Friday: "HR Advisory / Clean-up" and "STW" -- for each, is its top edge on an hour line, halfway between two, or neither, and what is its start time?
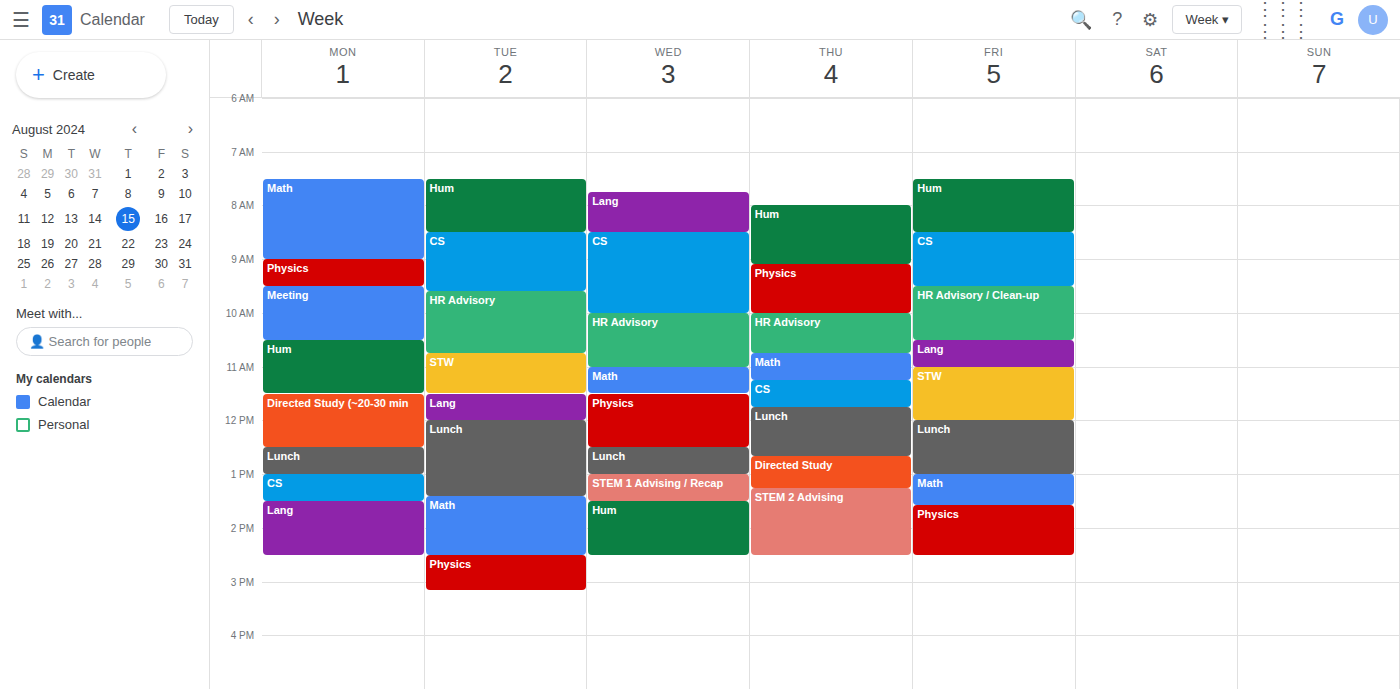
"HR Advisory / Clean-up": 9:30 AM, halfway between the 9 AM and 10 AM lines. "STW": 11:00 AM, exactly on the 11 AM line.